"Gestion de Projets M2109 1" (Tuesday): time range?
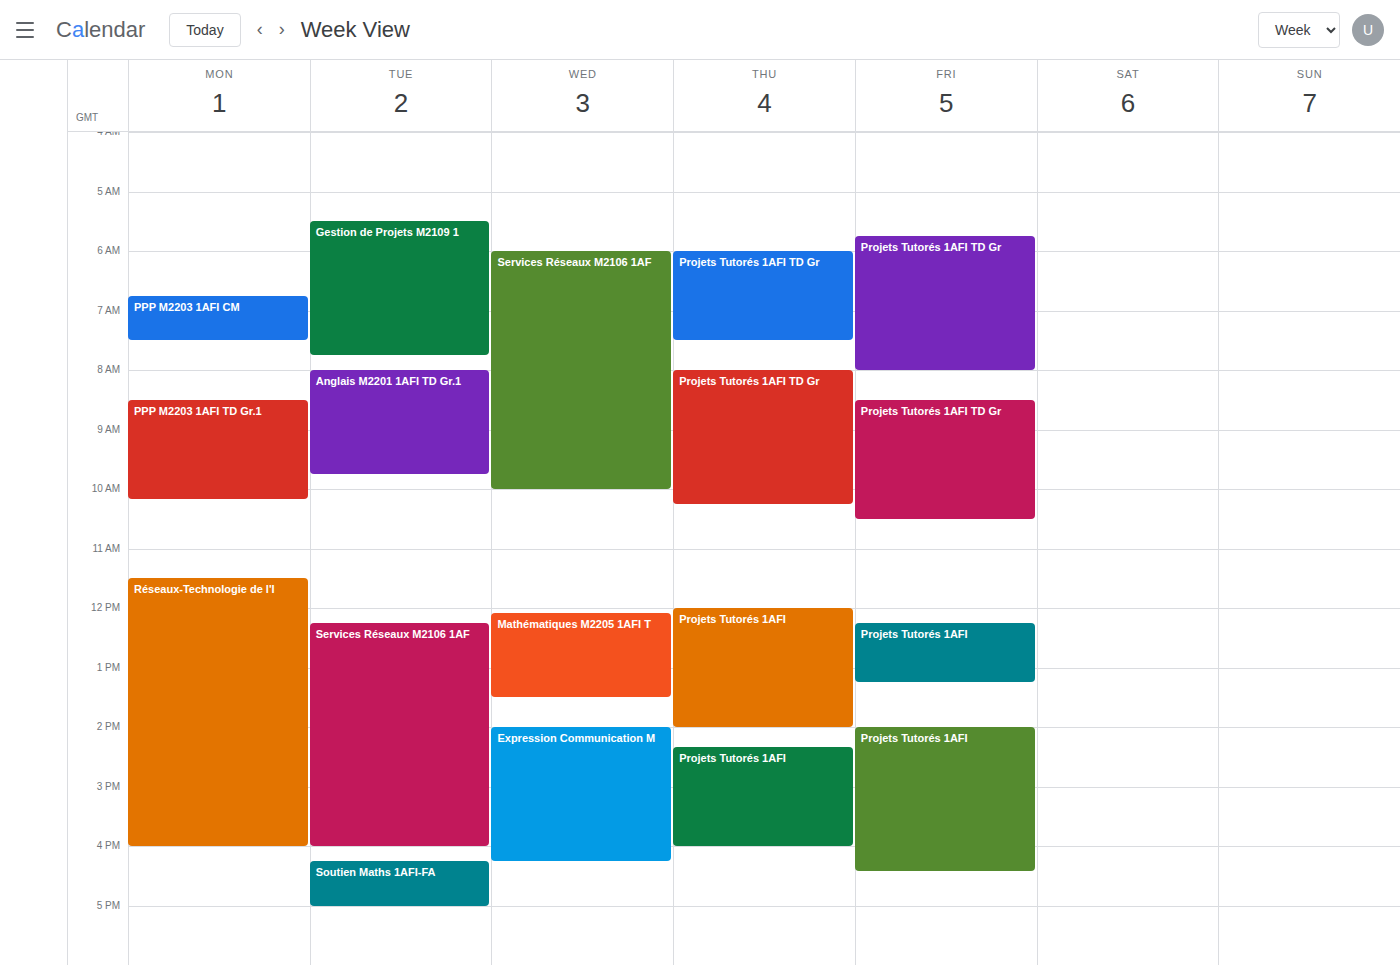
5:30 AM to 7:45 AM